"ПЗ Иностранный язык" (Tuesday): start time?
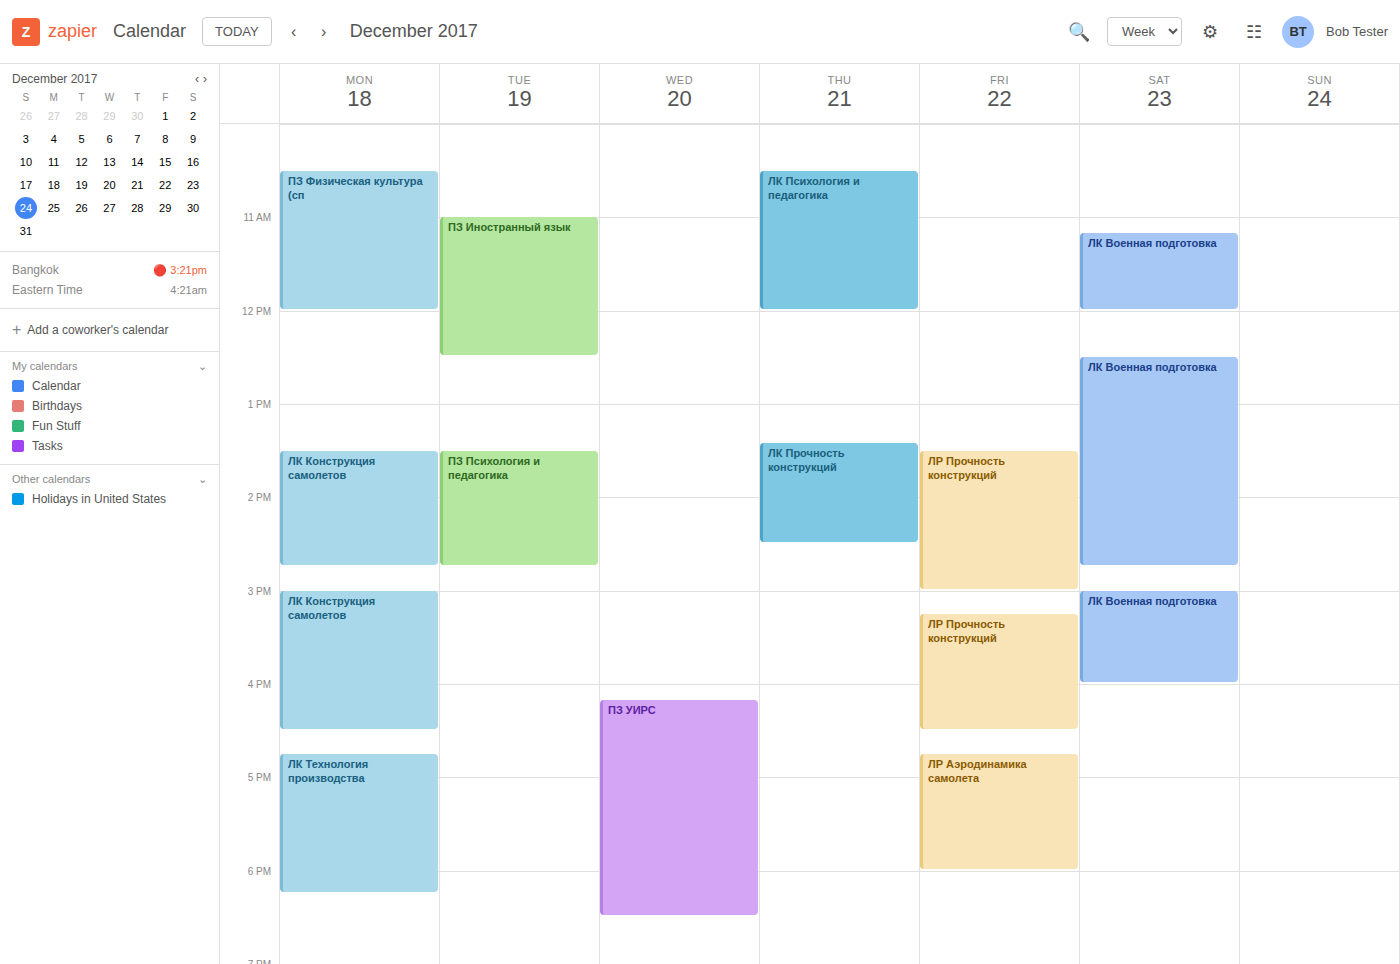
11:00 AM